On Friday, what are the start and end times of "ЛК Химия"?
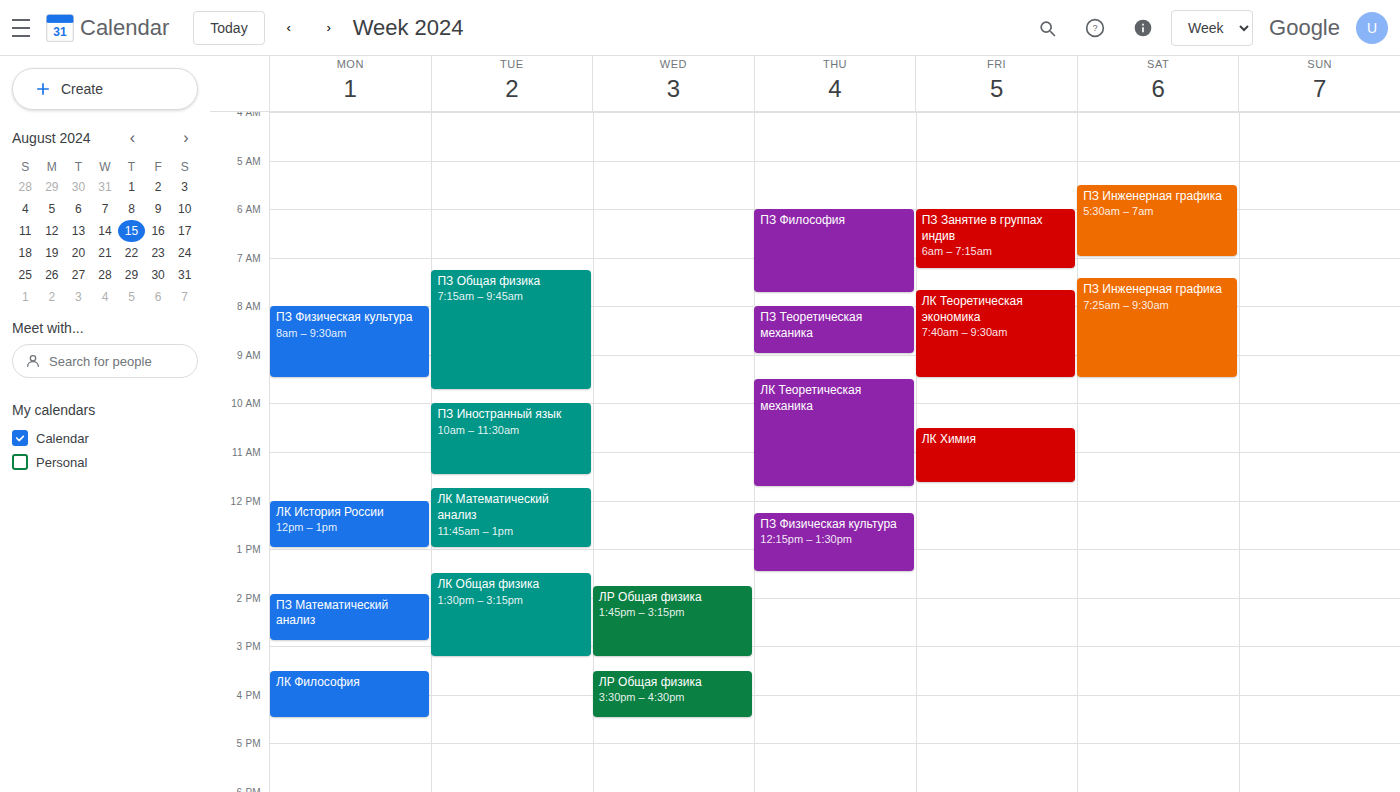
10:30 AM to 11:40 AM